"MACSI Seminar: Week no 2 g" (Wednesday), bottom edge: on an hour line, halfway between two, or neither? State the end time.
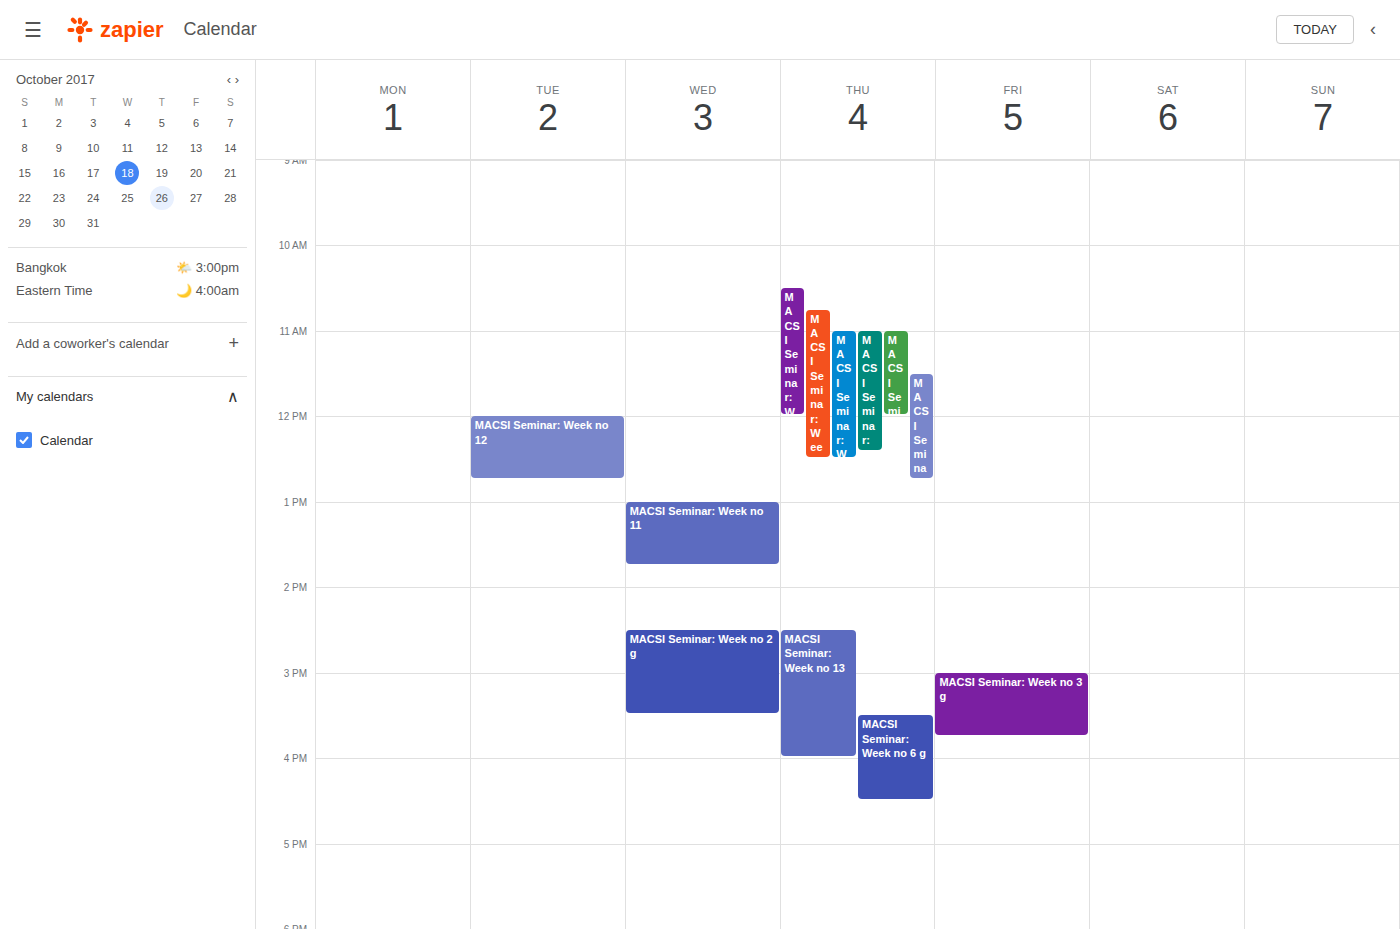
3:30 PM -- halfway between the 3 PM and 4 PM lines.